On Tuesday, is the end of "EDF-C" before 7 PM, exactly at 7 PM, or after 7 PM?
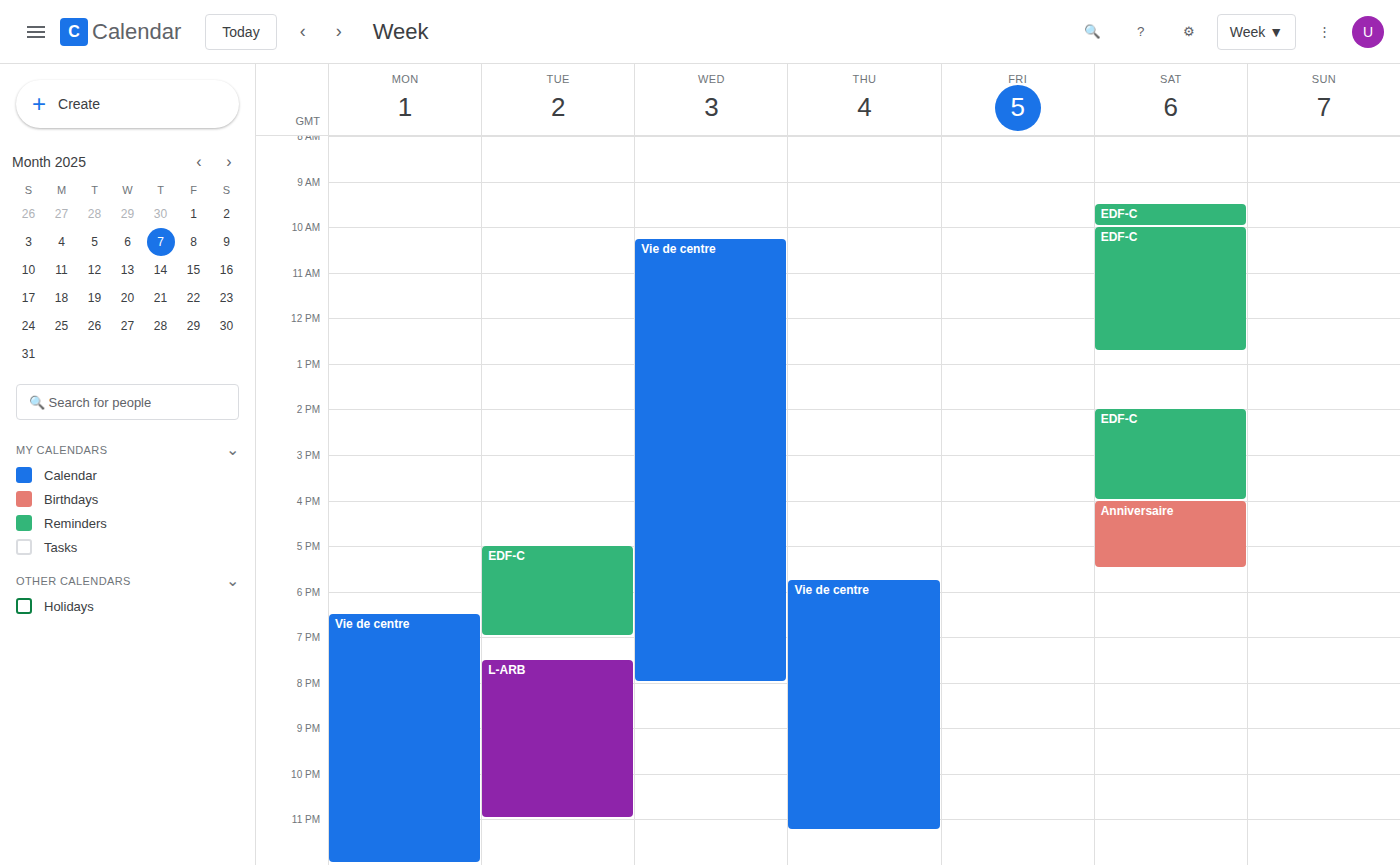
7:00 PM -- exactly at 7 PM, on the 7 PM line.